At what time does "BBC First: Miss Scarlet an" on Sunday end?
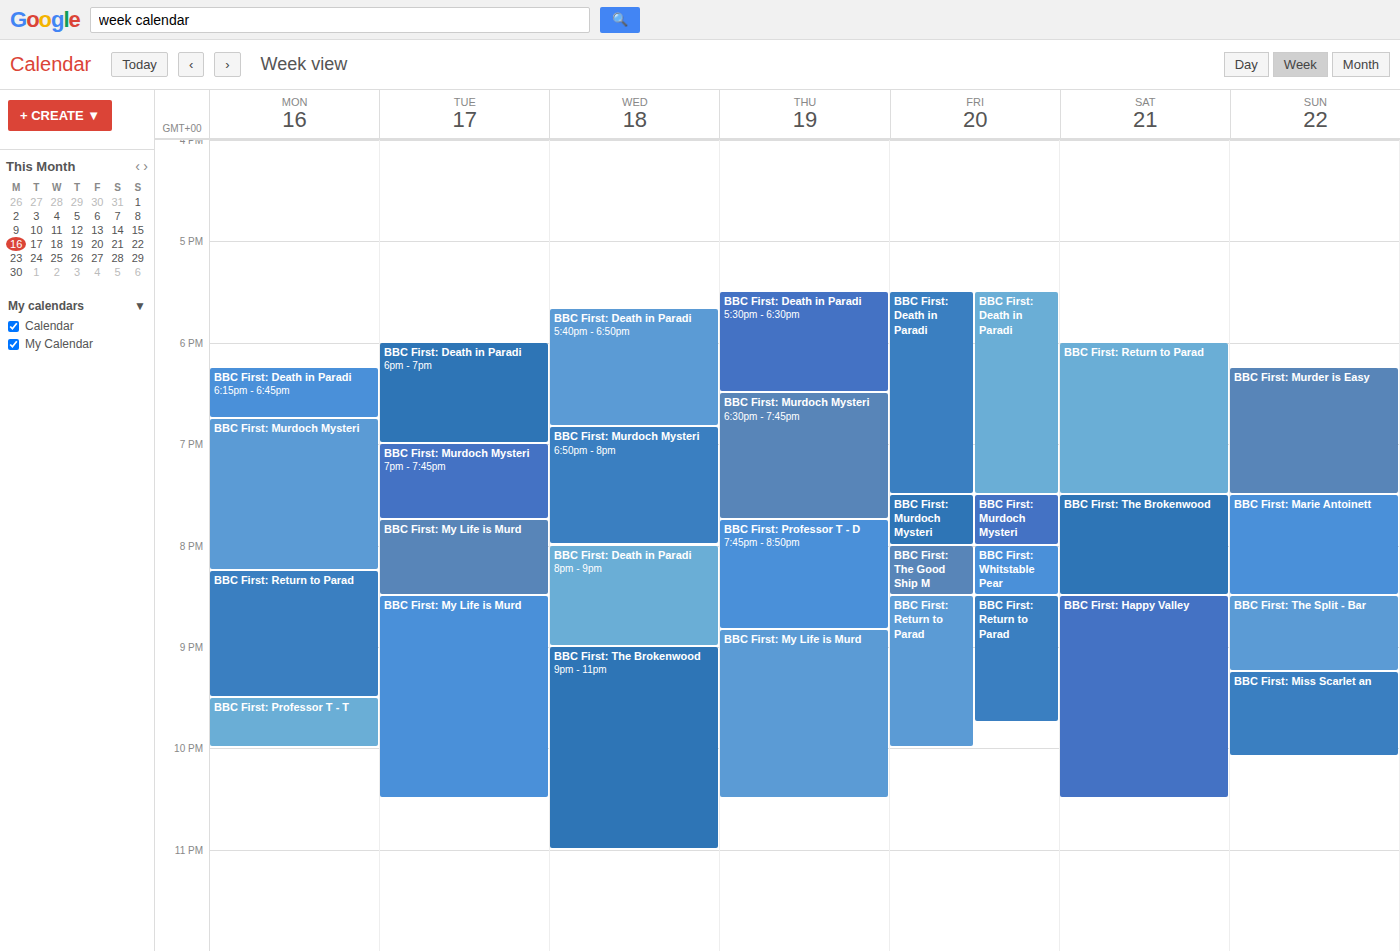
10:05 PM